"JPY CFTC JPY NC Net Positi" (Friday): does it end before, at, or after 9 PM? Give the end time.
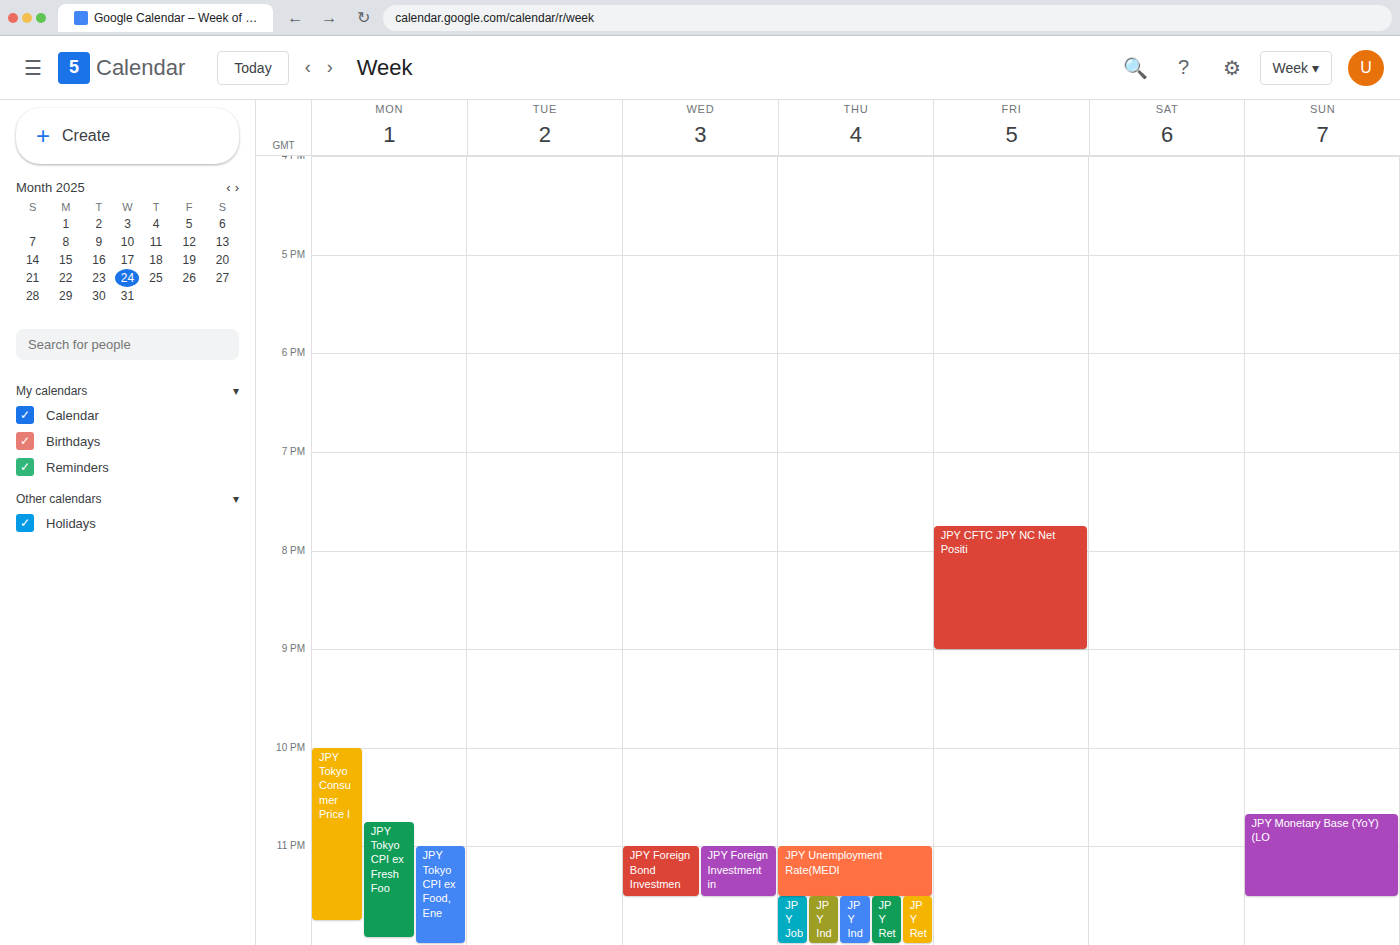
9:00 PM -- exactly at 9 PM, on the 9 PM line.